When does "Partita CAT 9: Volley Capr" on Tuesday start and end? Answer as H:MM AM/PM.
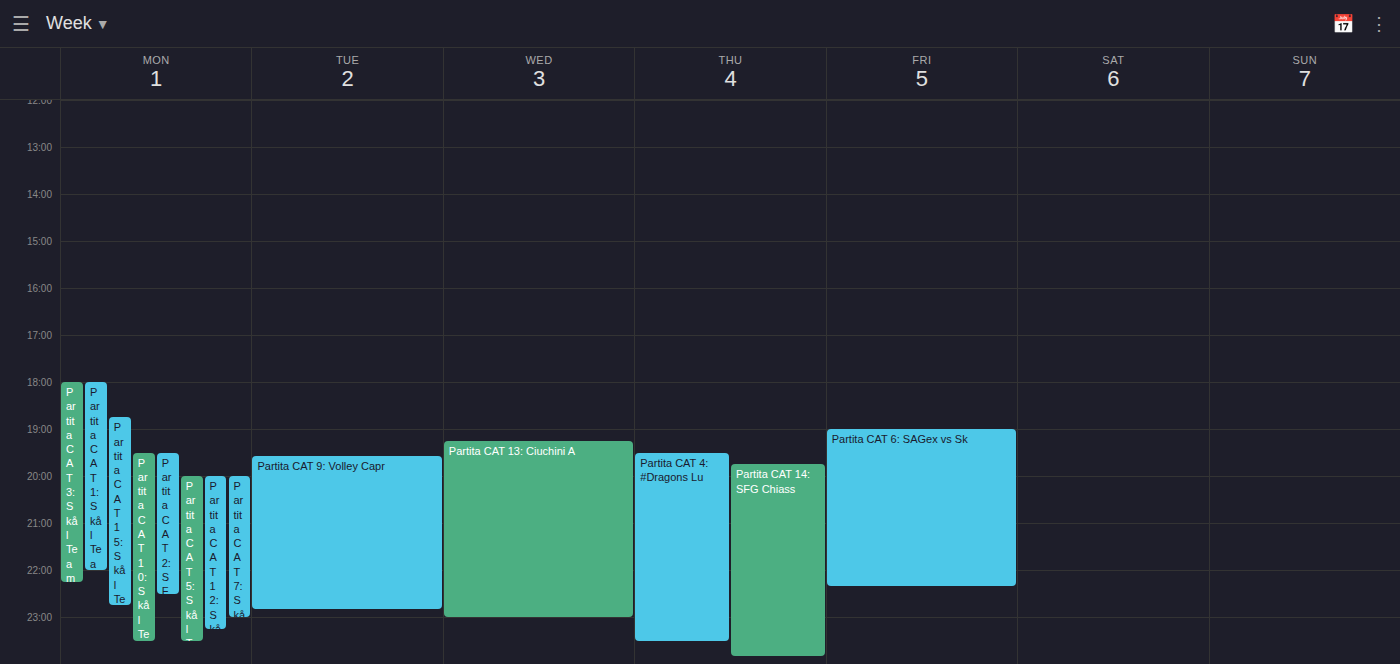
7:35 PM to 10:50 PM